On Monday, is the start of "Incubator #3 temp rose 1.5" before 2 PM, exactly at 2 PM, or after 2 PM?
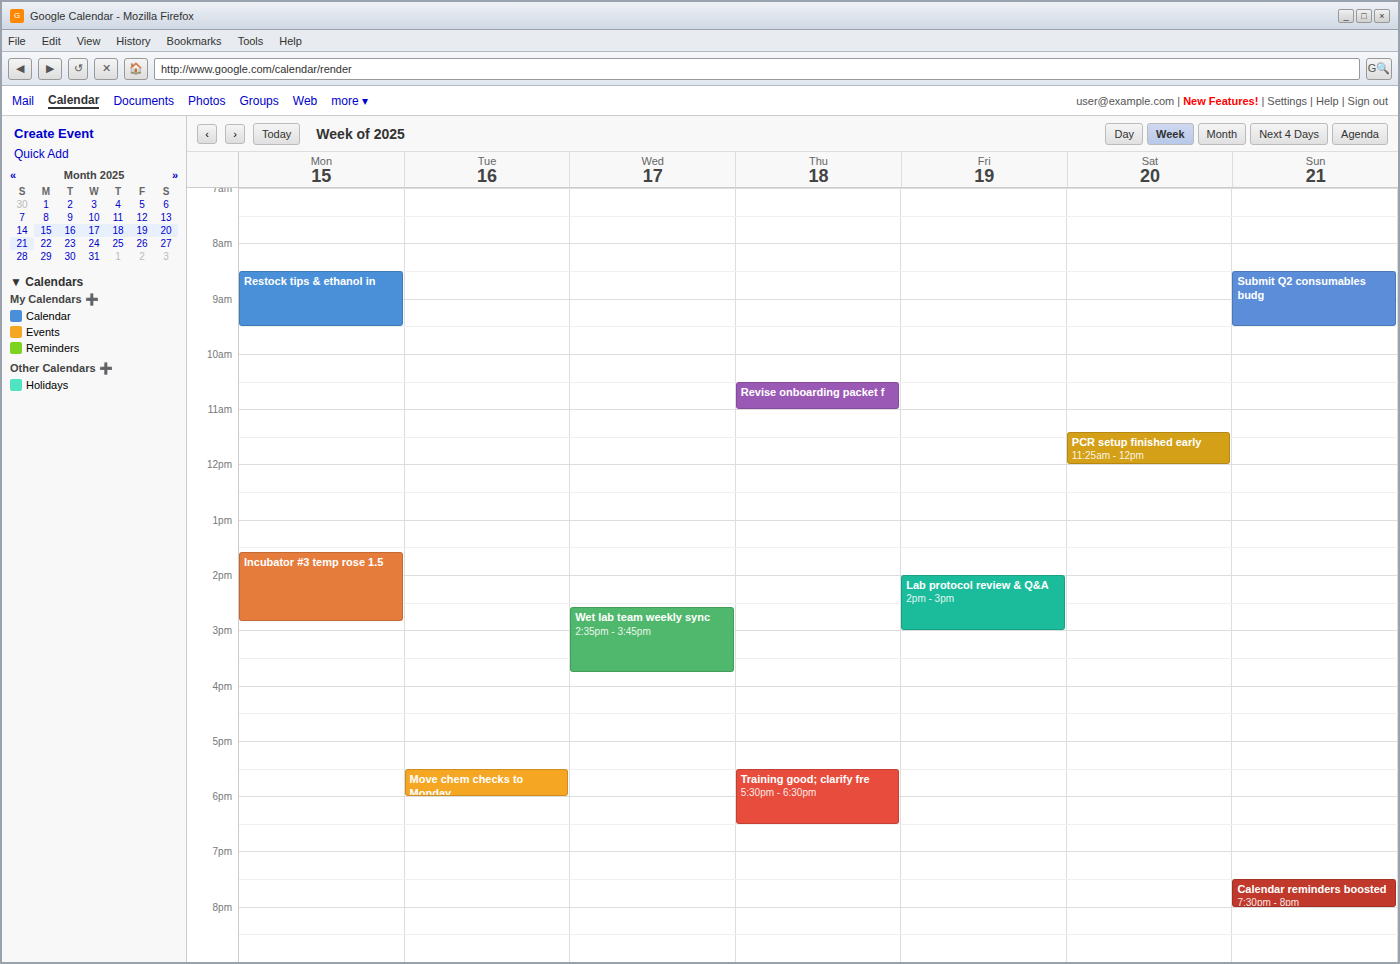
1:35 PM -- before 2 PM, 25 minutes above the 2 PM line.